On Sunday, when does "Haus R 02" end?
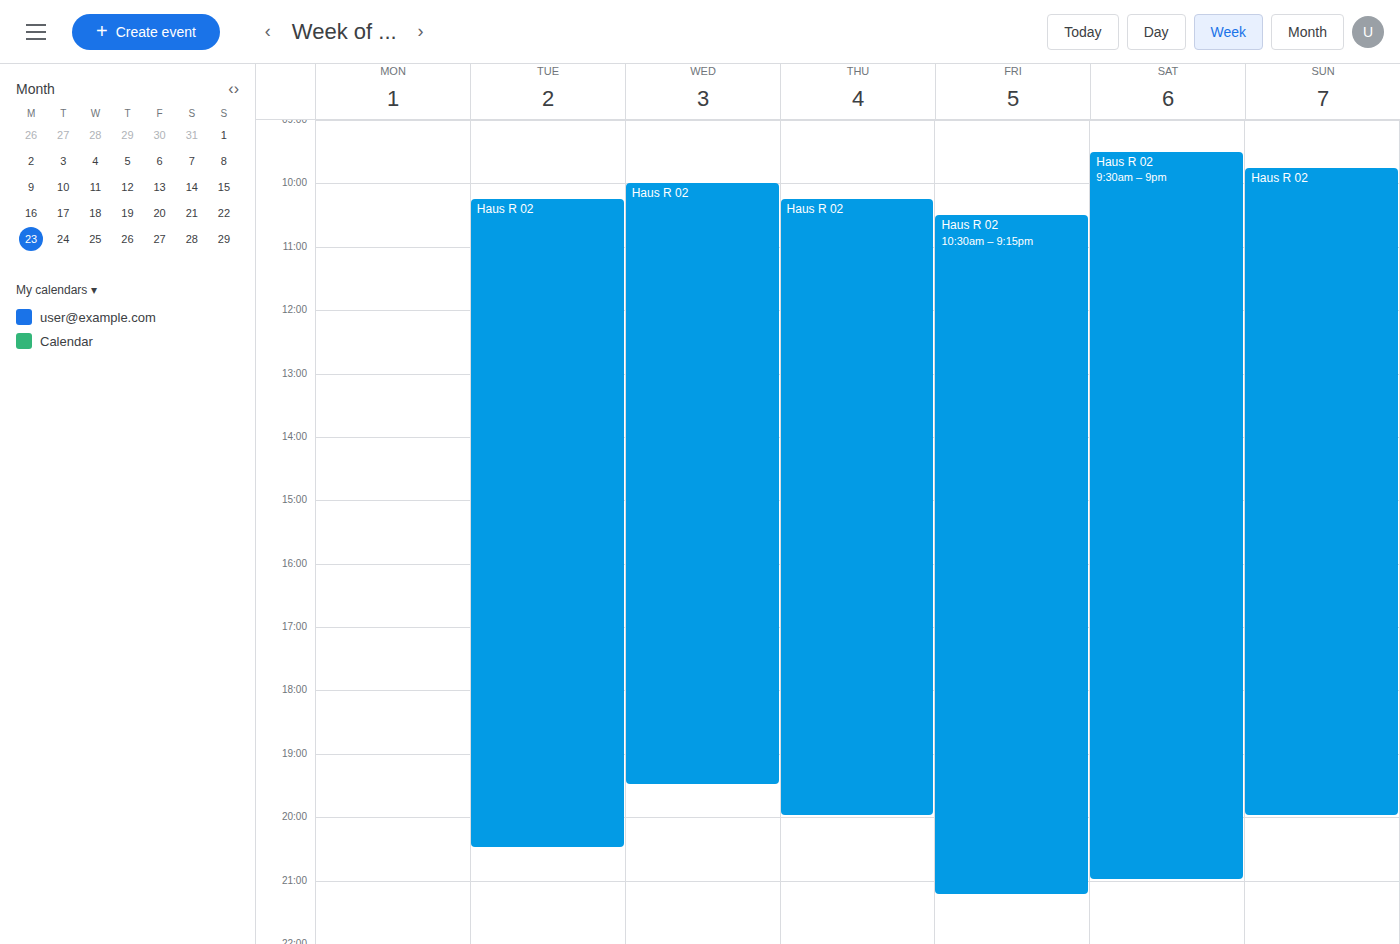
20:00